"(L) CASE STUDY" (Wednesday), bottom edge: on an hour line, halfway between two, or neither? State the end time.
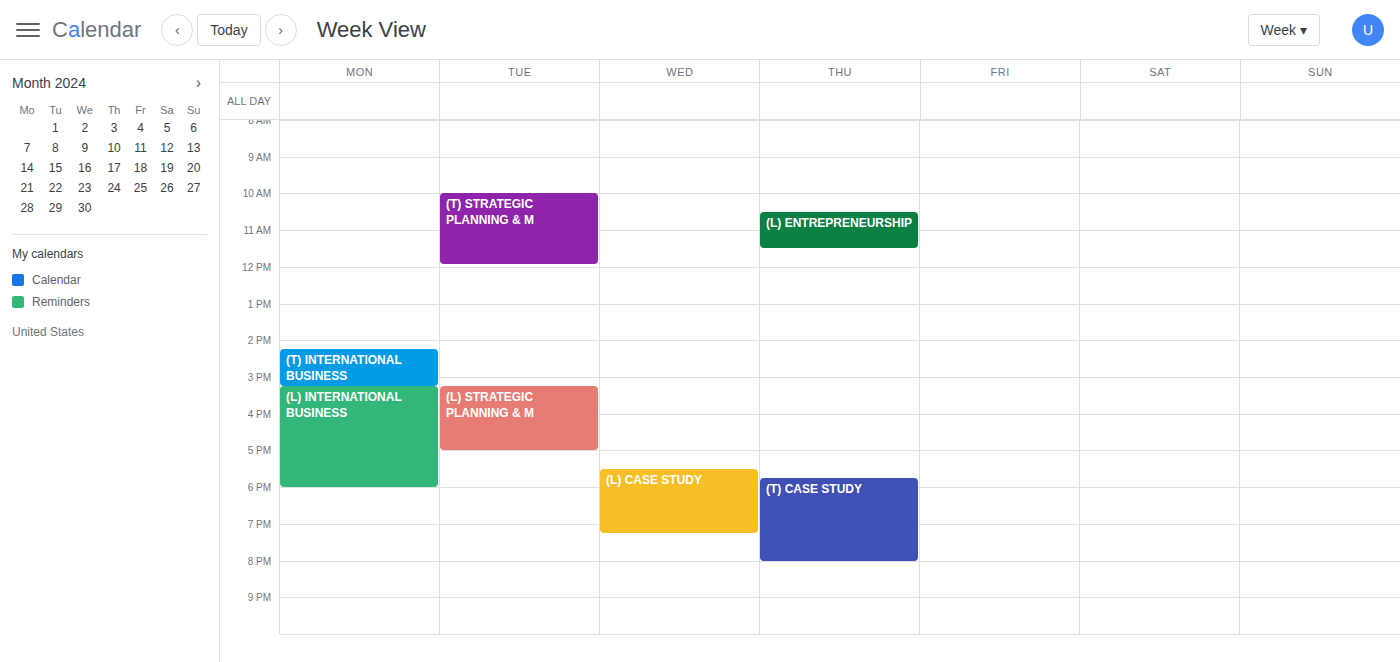
7:15 PM -- neither: a quarter of the way from the 7 PM line to the 8 PM line.